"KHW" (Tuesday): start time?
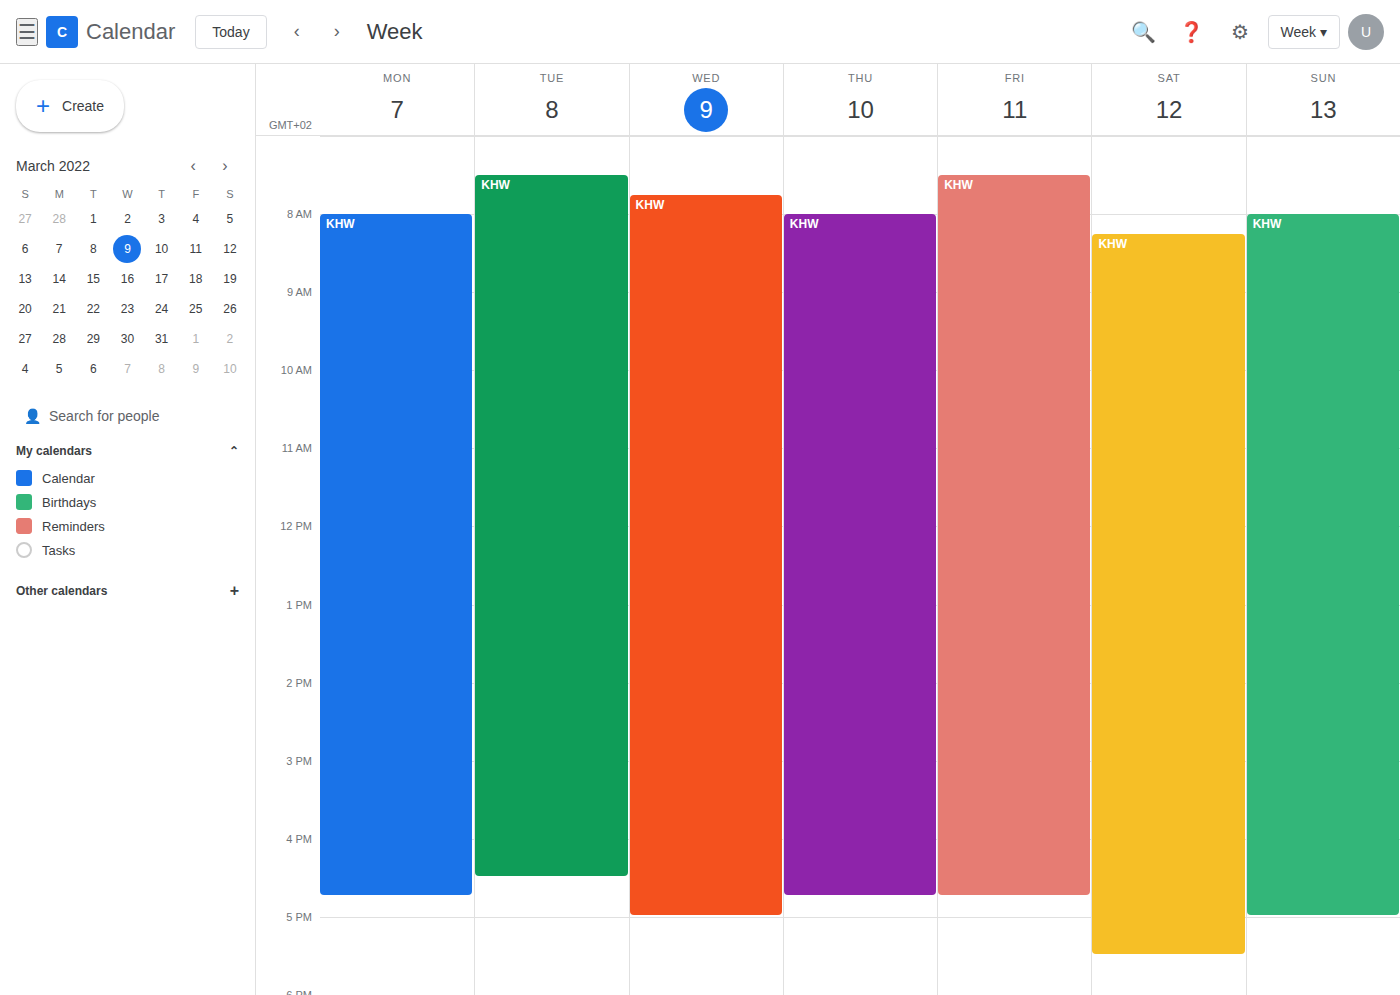
7:30 AM